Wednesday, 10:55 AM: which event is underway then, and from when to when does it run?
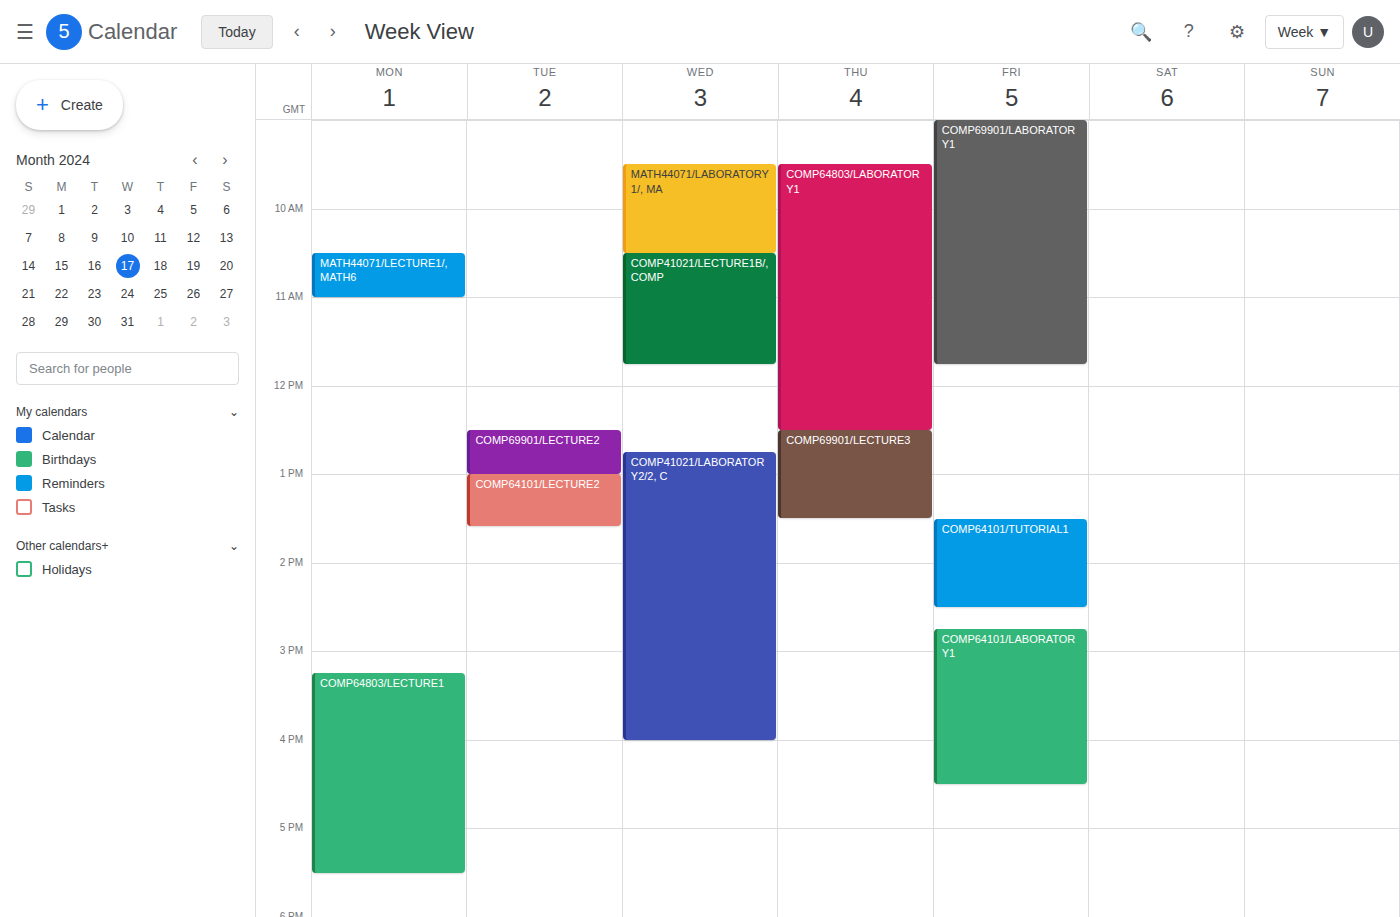
"COMP41021/LECTURE1B/, COMP", 10:30 AM to 11:45 AM